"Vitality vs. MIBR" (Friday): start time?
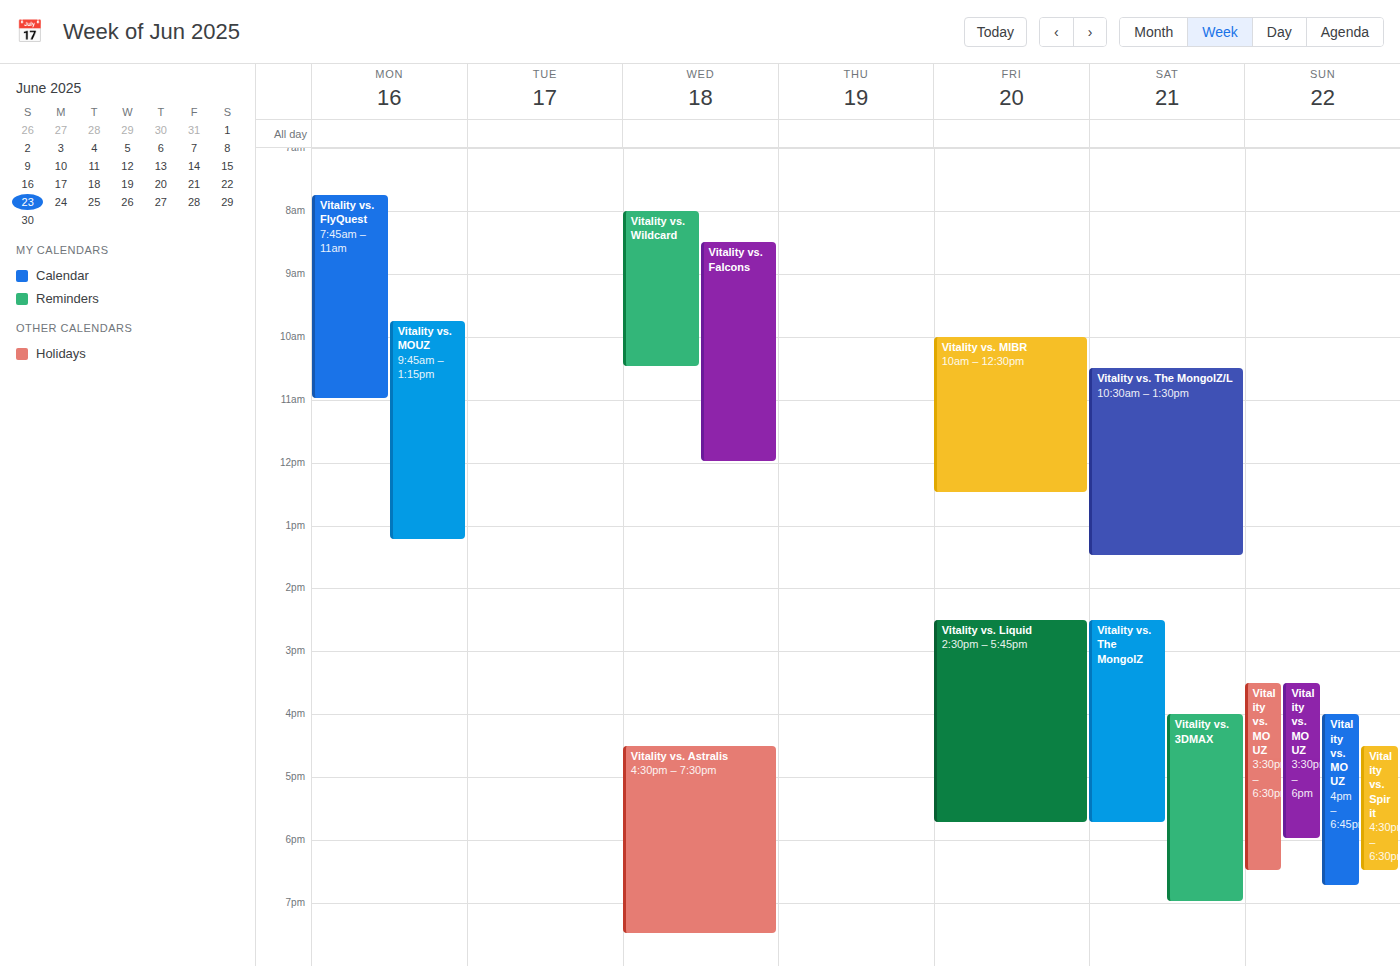
10:00 AM